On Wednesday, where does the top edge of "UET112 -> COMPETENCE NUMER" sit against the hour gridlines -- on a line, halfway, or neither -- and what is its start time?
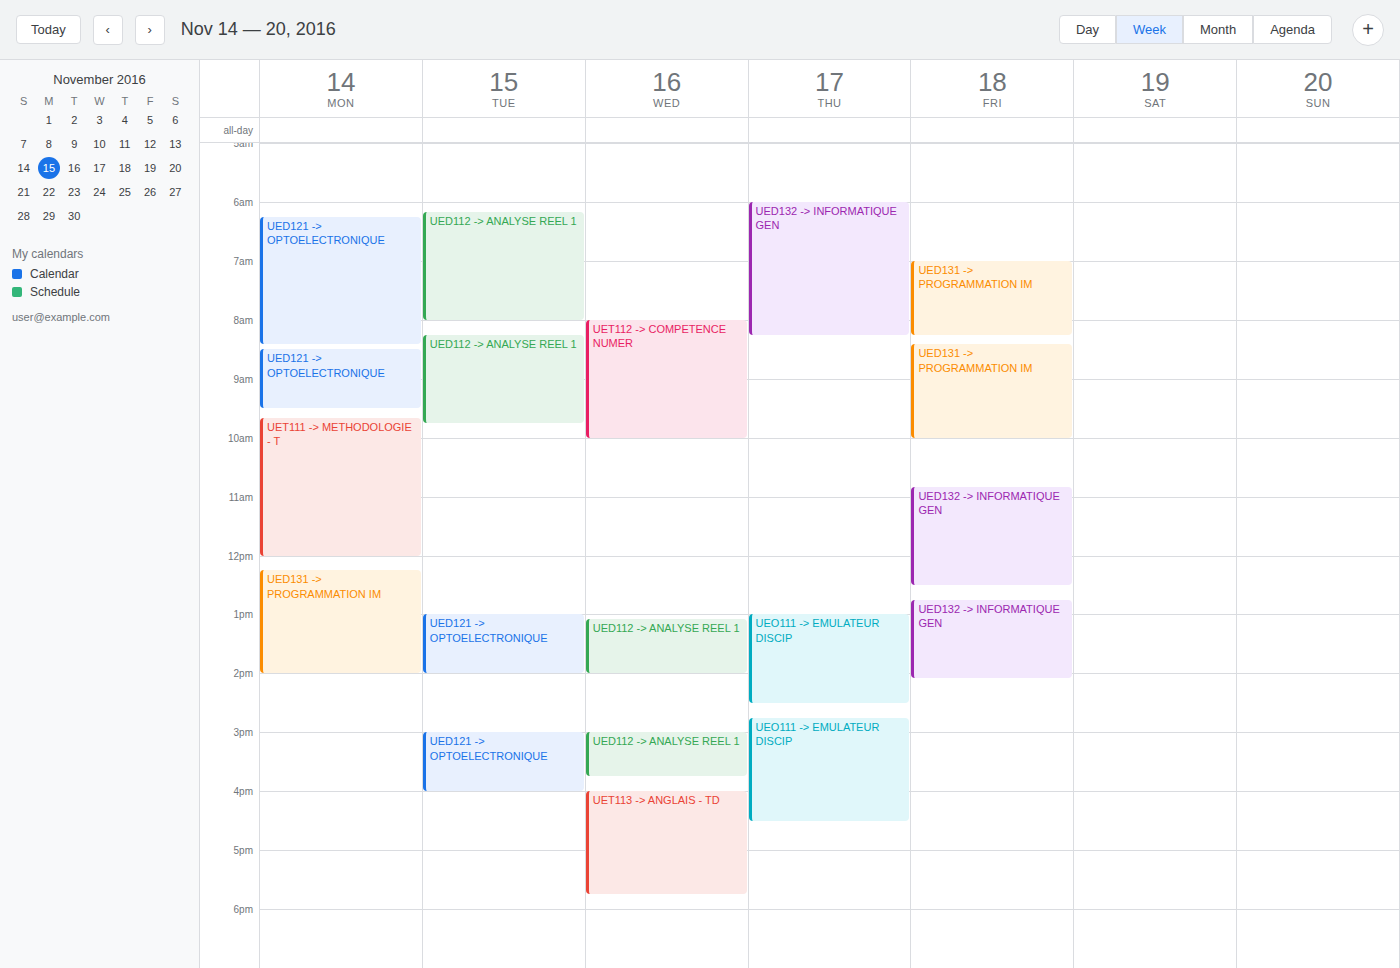
8:00 AM -- exactly on the 8 AM line.